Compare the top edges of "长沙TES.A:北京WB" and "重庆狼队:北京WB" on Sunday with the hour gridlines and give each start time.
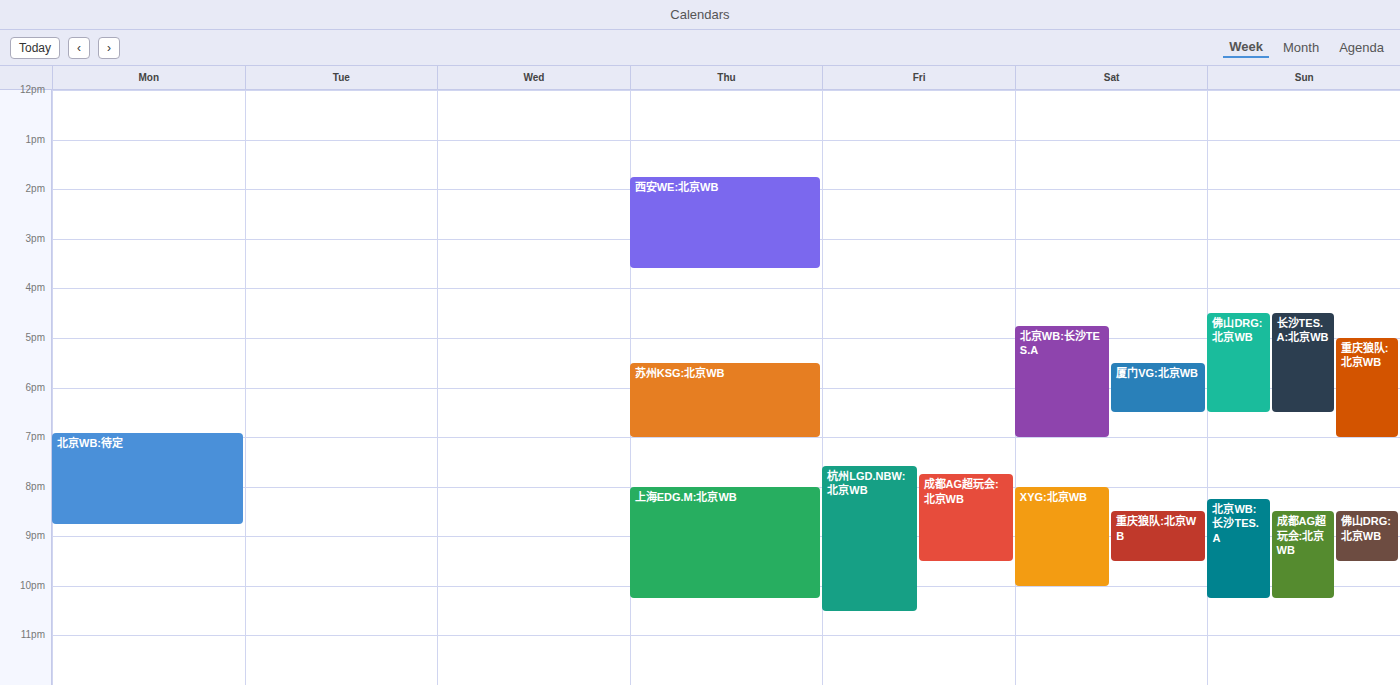
"长沙TES.A:北京WB": 4:30 PM, halfway between the 4 PM and 5 PM lines. "重庆狼队:北京WB": 5:00 PM, exactly on the 5 PM line.